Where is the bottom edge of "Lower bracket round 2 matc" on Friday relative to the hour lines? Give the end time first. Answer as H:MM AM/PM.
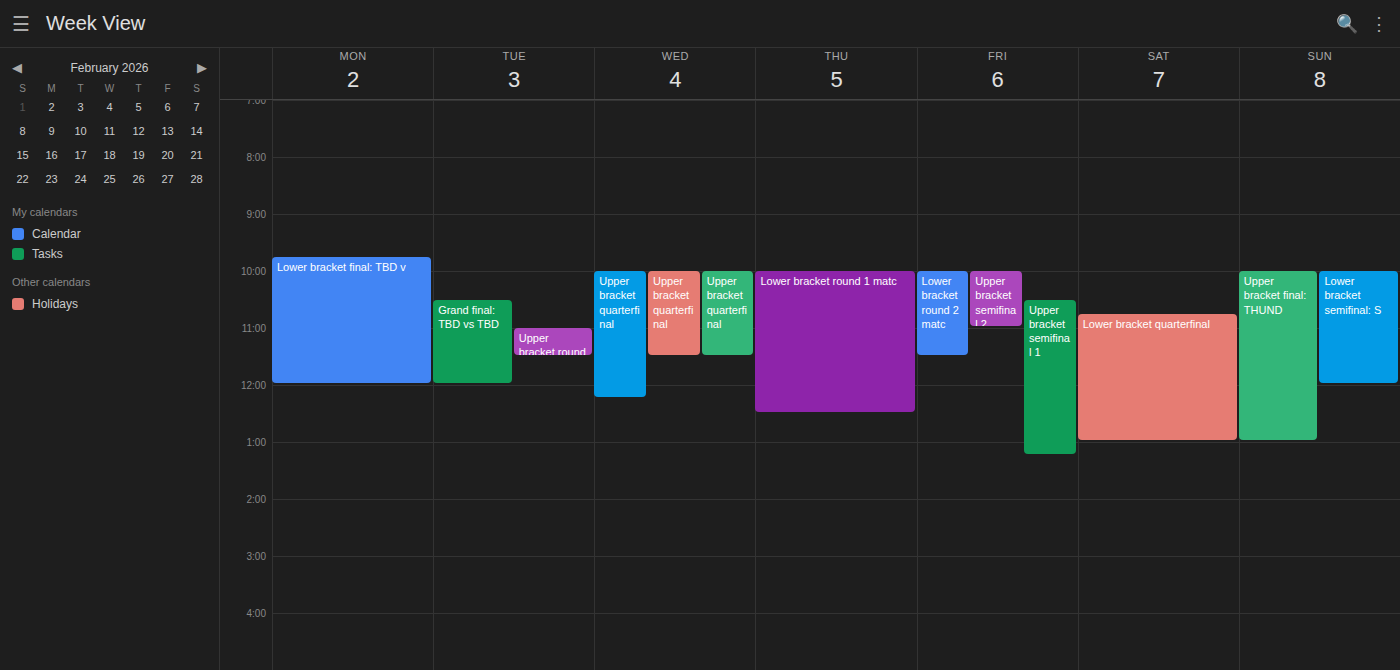
11:30 AM -- halfway between the 11 AM and 12 PM lines.